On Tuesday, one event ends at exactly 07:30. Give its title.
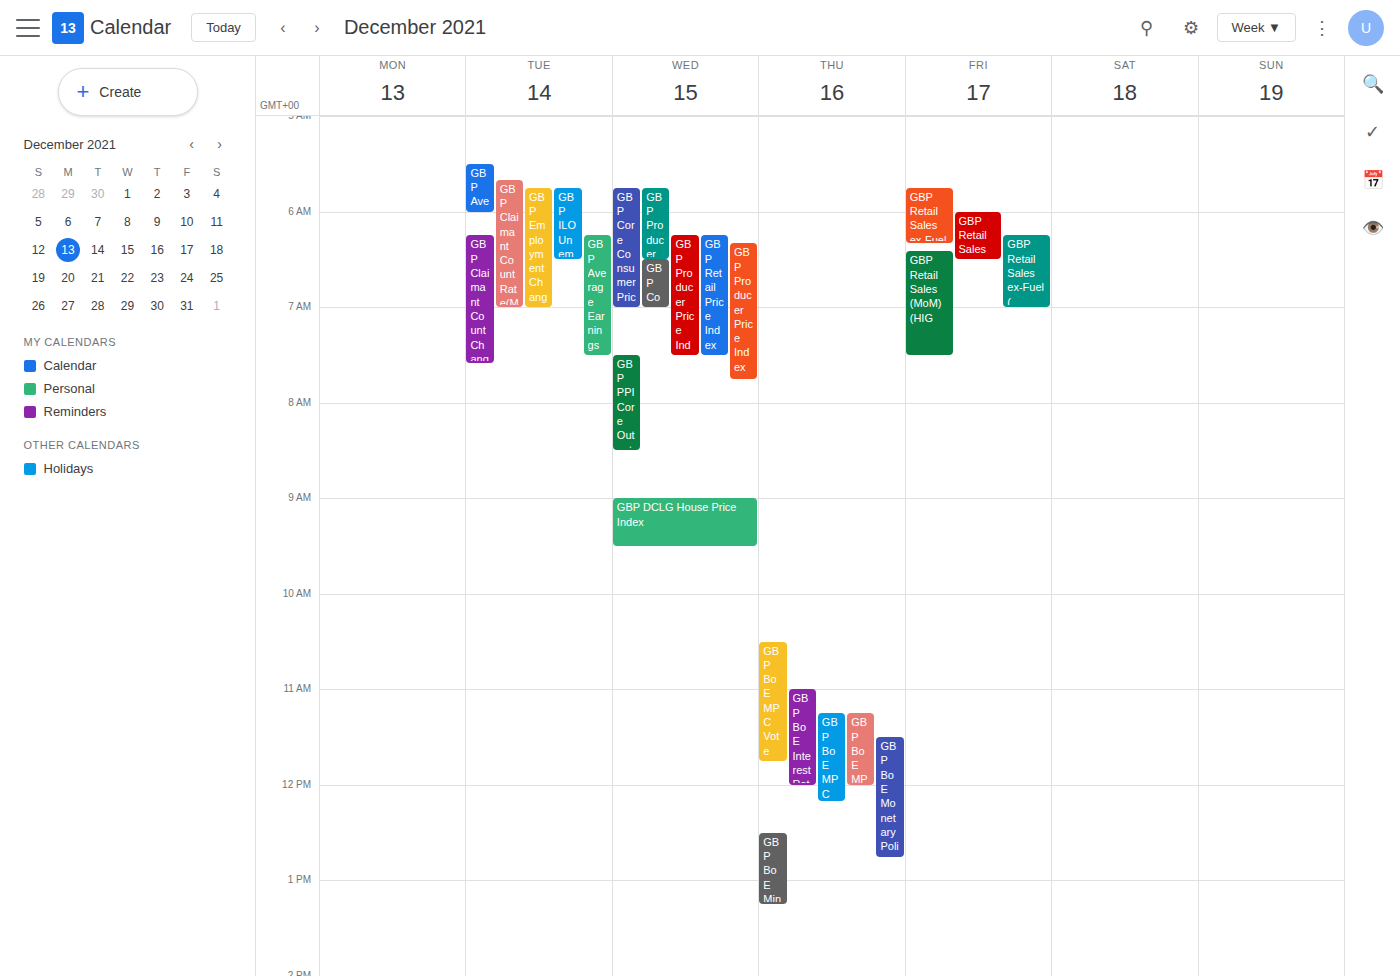
"GBP Average Earnings Inclu"